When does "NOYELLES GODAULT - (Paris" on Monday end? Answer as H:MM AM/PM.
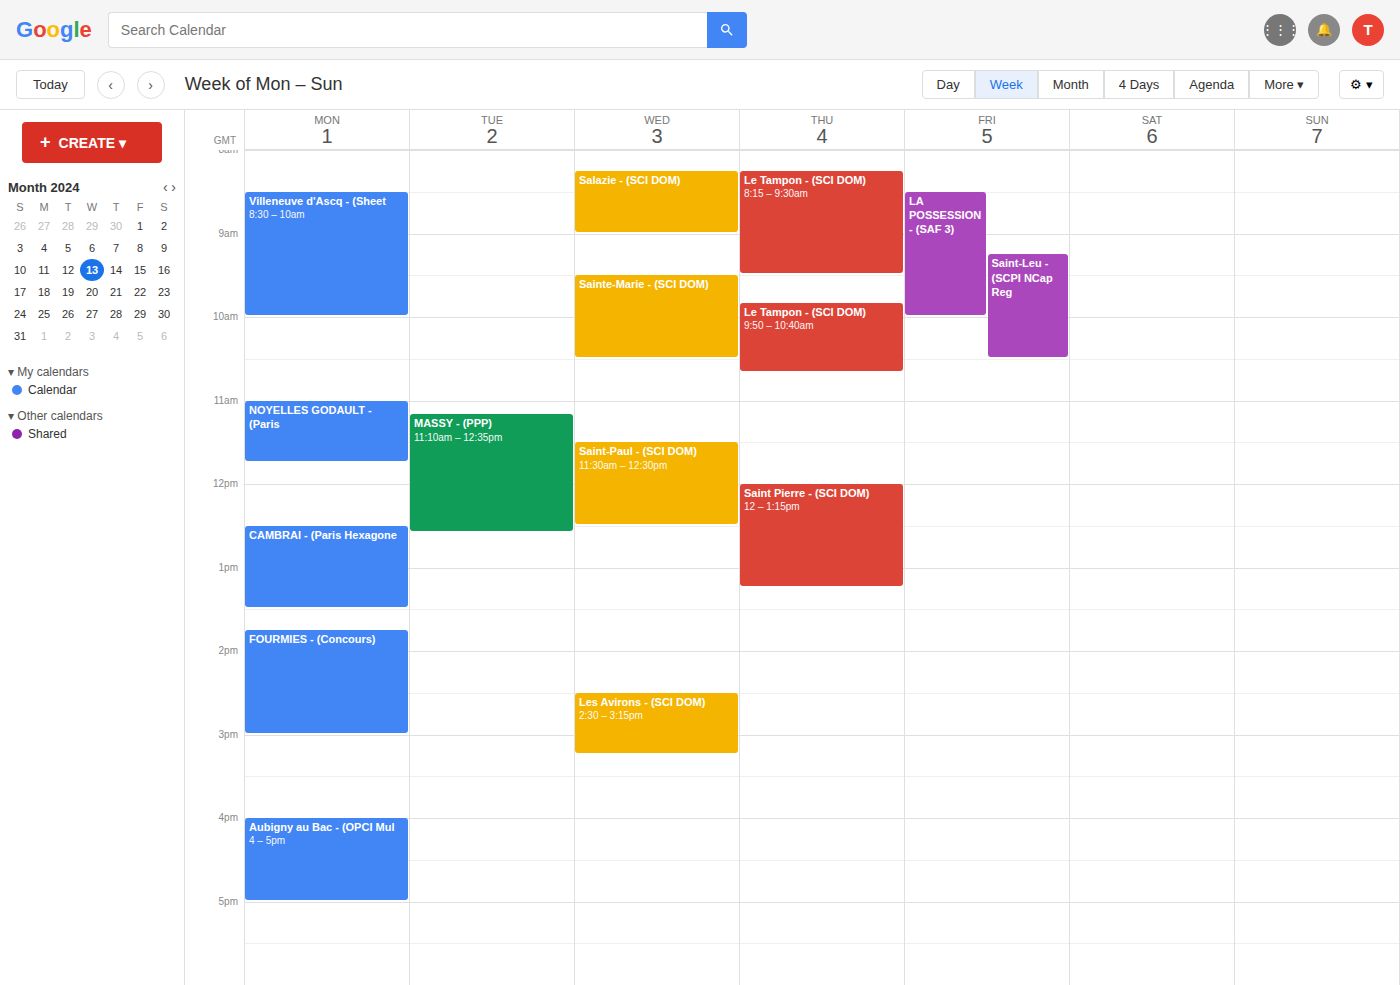
11:45 AM